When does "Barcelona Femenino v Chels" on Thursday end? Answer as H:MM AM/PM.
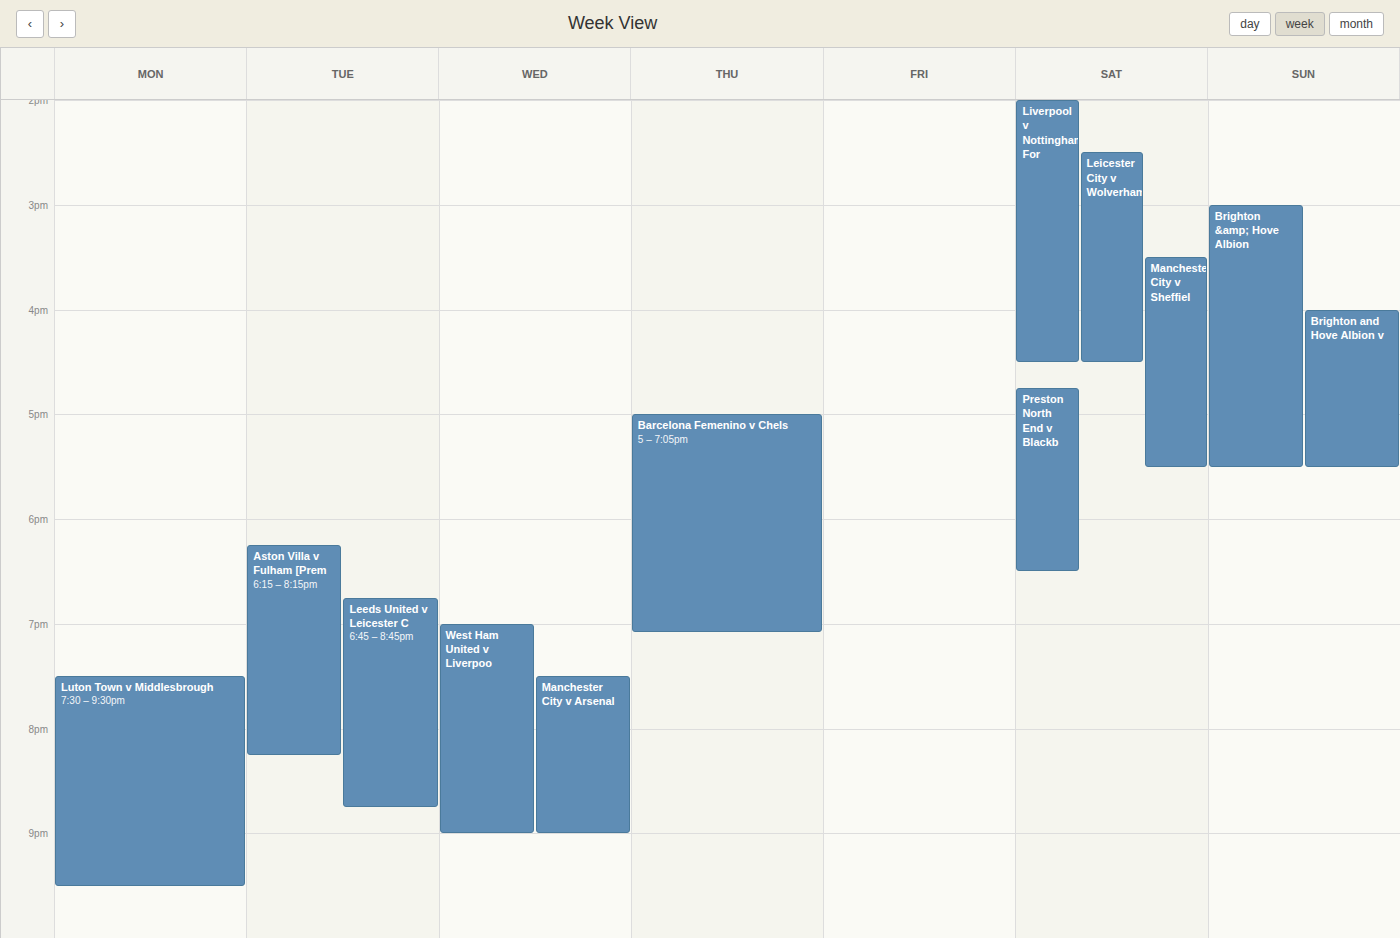
7:05 PM